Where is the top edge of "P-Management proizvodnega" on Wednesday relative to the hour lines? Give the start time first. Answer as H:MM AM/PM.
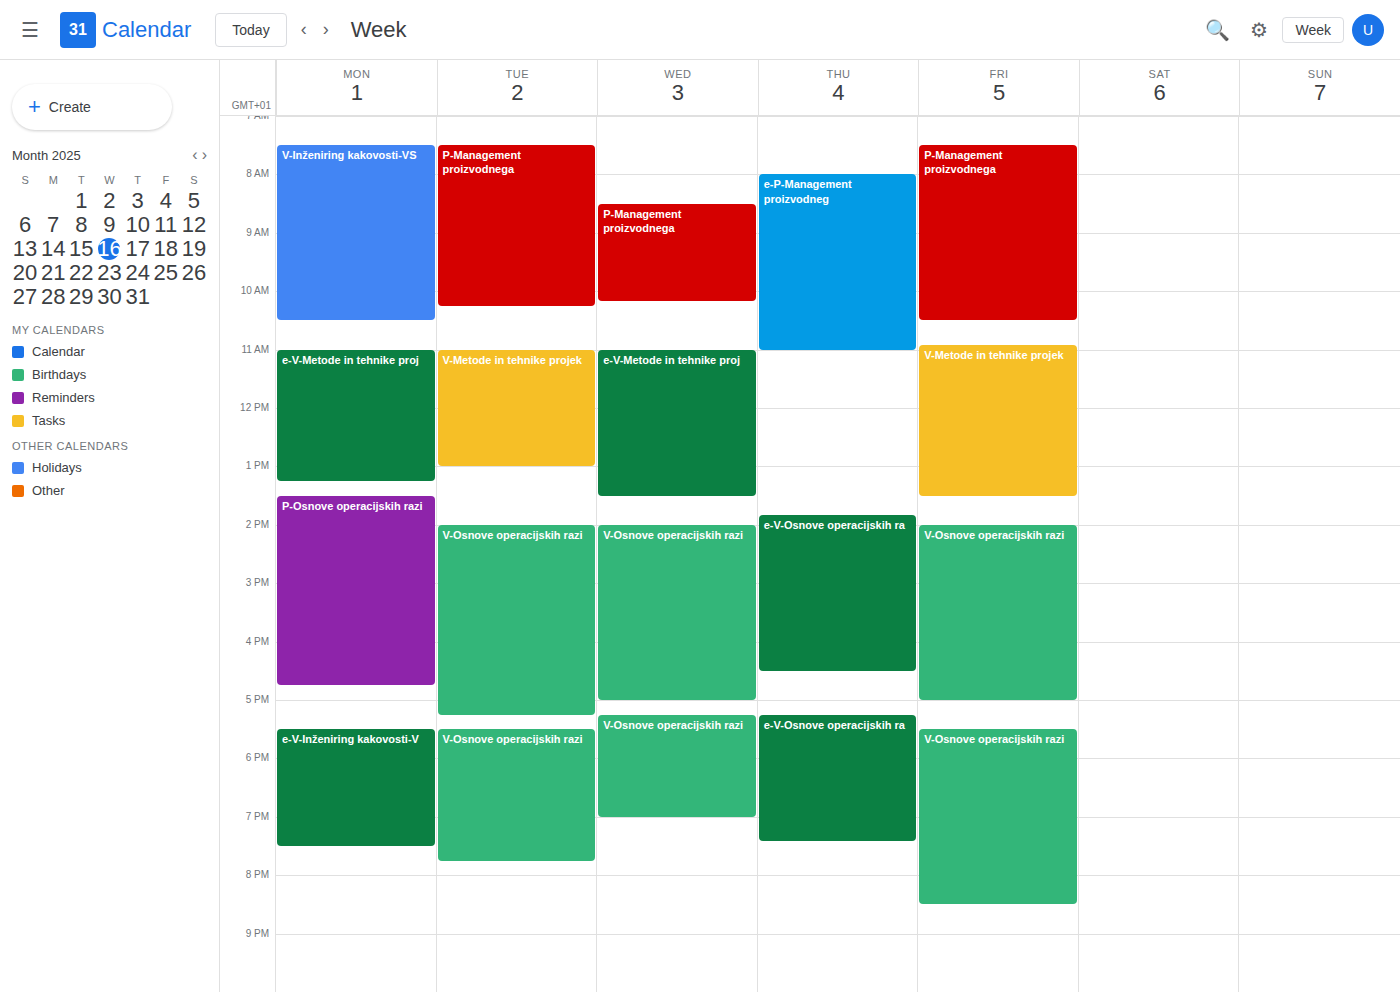
8:30 AM -- halfway between the 8 AM and 9 AM lines.